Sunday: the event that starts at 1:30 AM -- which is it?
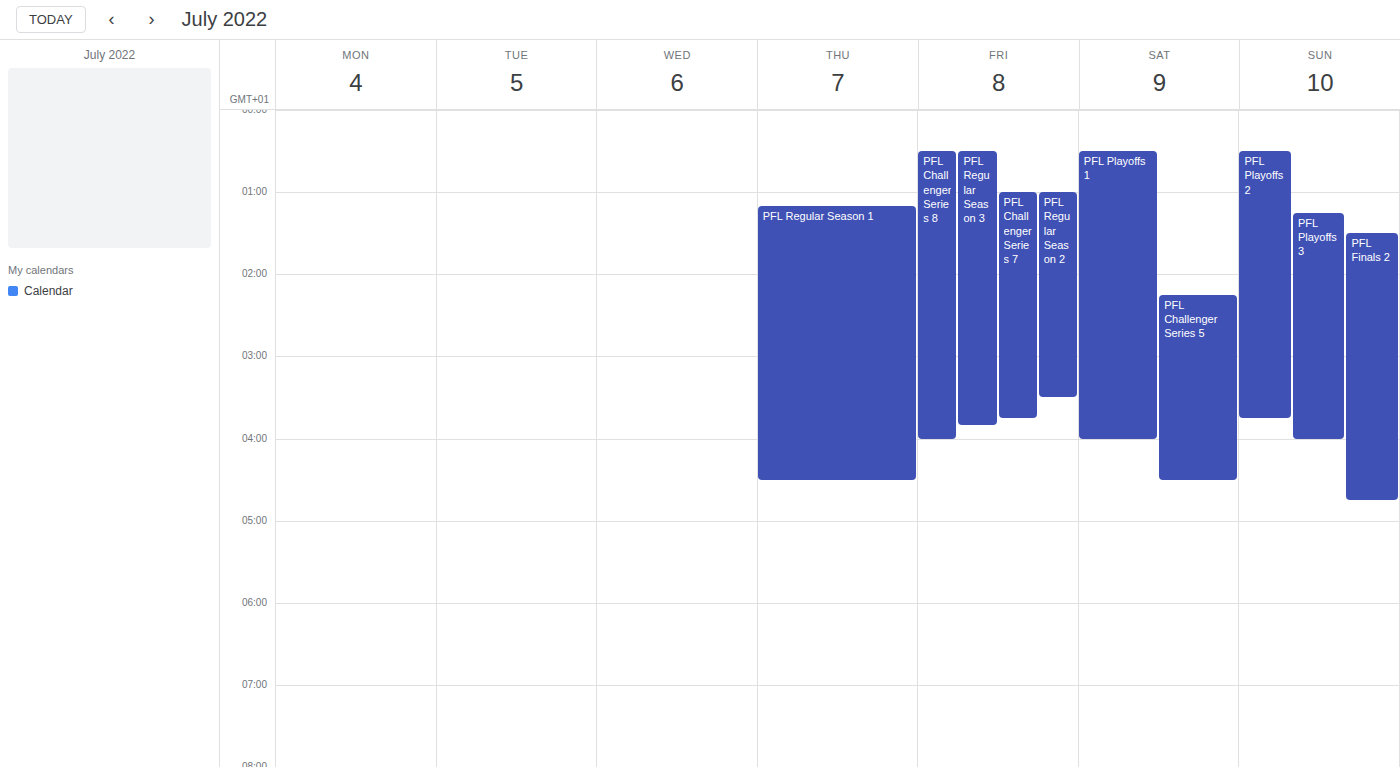
"PFL Finals 2"